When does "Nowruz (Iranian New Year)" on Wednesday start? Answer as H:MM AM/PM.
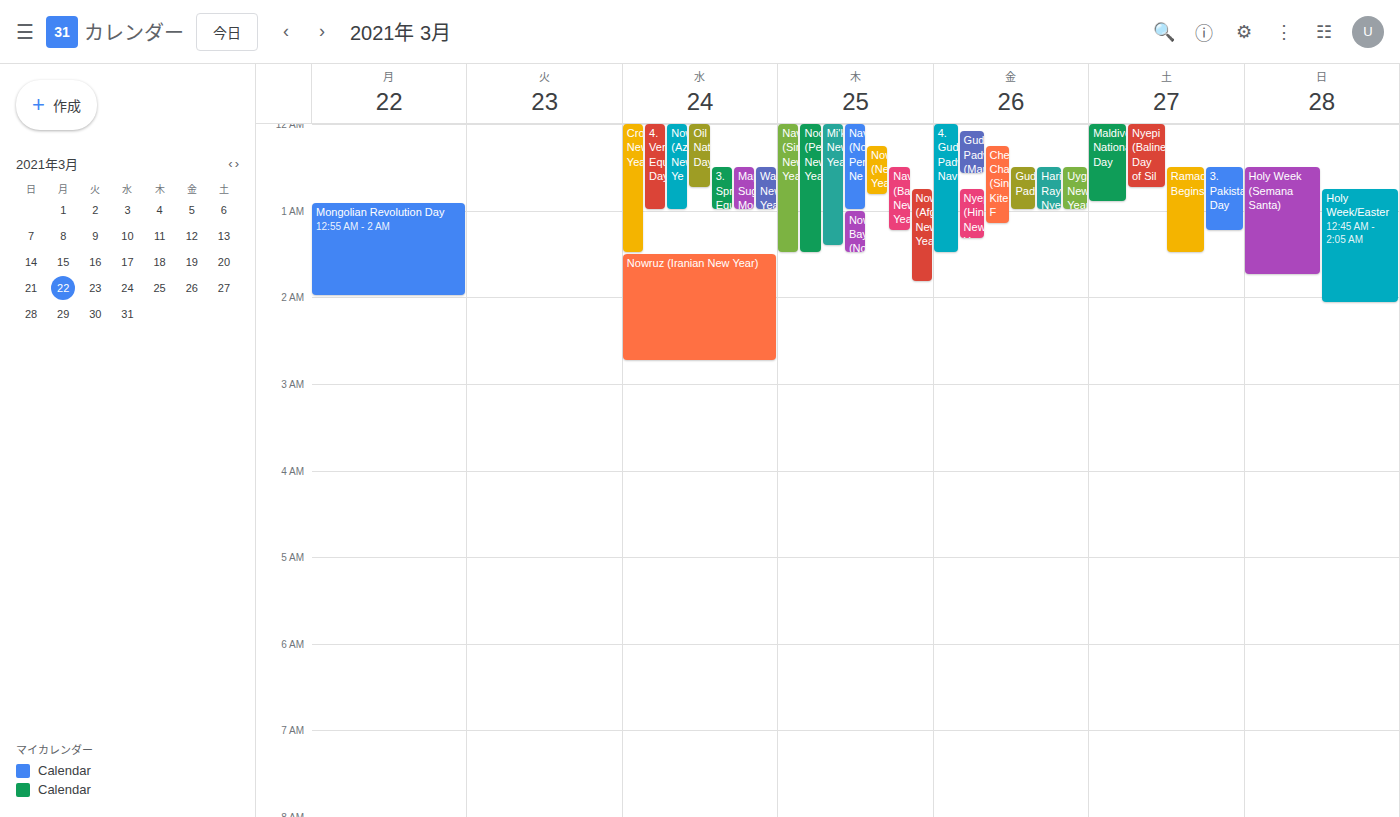
1:30 AM